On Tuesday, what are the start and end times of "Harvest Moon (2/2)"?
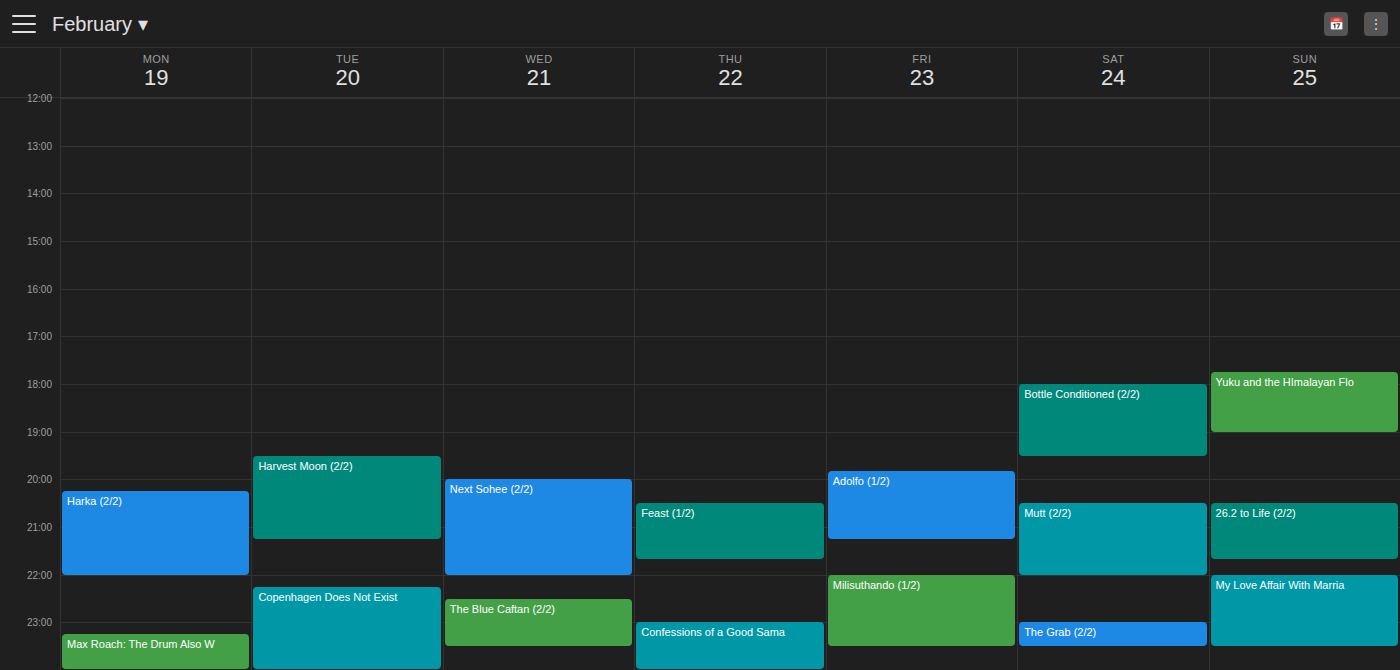
7:30 PM to 9:15 PM